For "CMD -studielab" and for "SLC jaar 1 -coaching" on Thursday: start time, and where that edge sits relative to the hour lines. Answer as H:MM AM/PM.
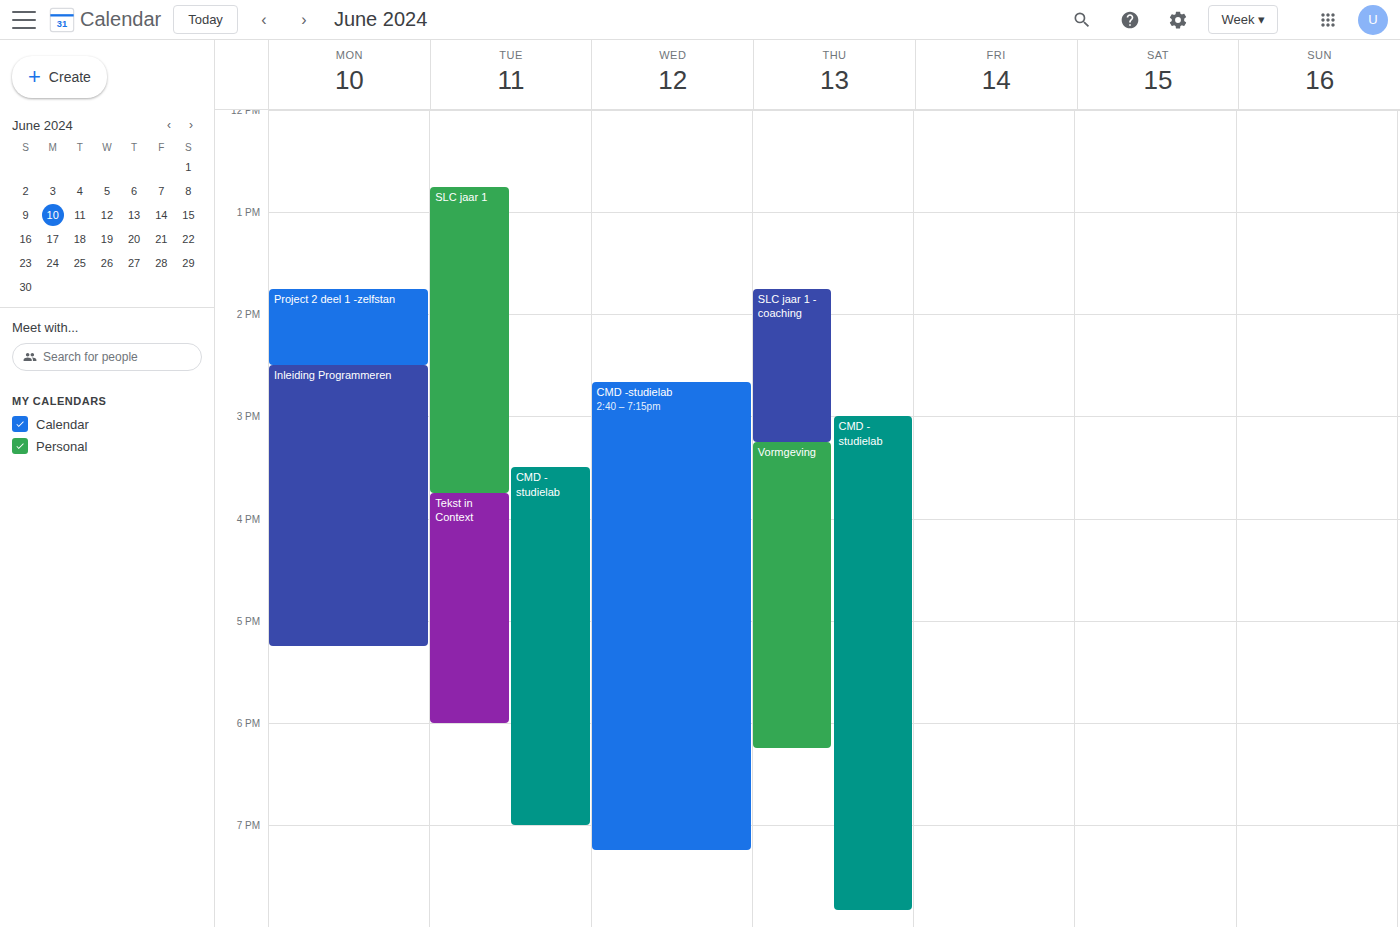
"CMD -studielab": 3:00 PM, exactly on the 3 PM line. "SLC jaar 1 -coaching": 1:45 PM, neither: three quarters of the way from the 1 PM line to the 2 PM line.